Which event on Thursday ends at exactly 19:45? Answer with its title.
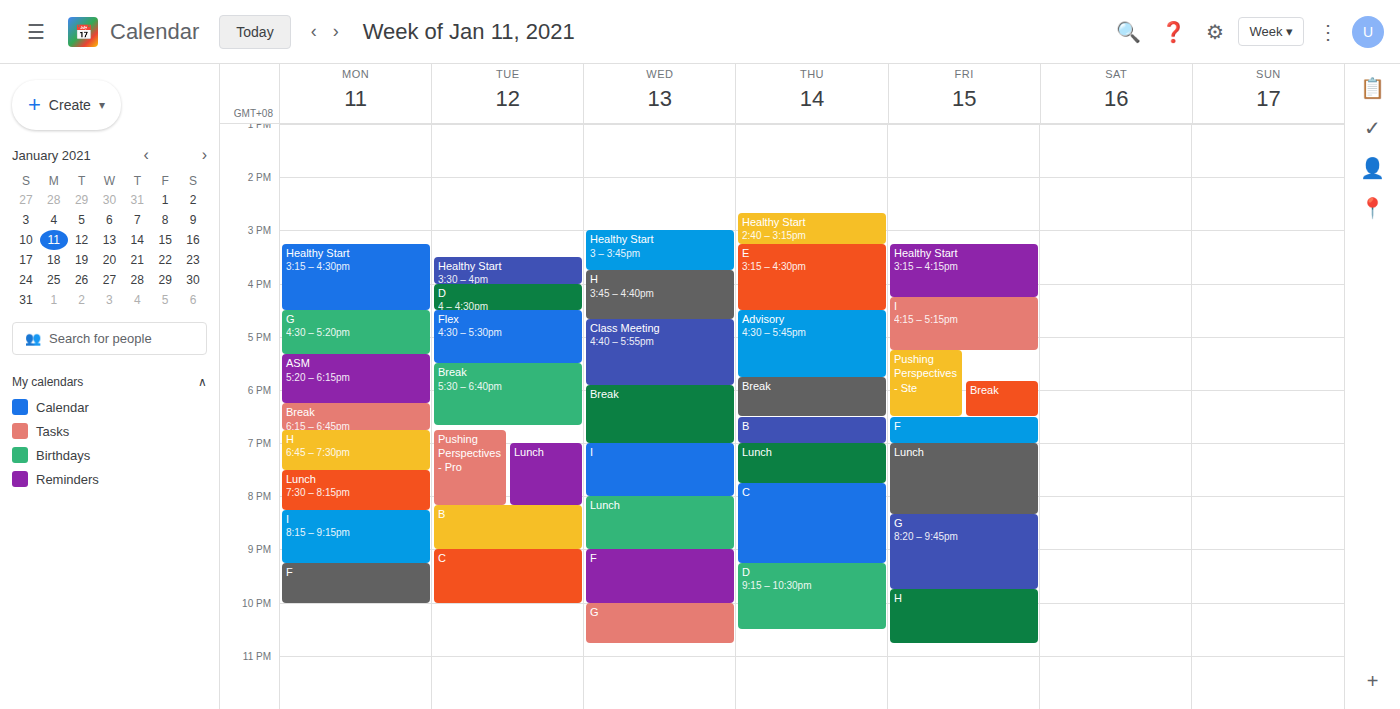
"Lunch"